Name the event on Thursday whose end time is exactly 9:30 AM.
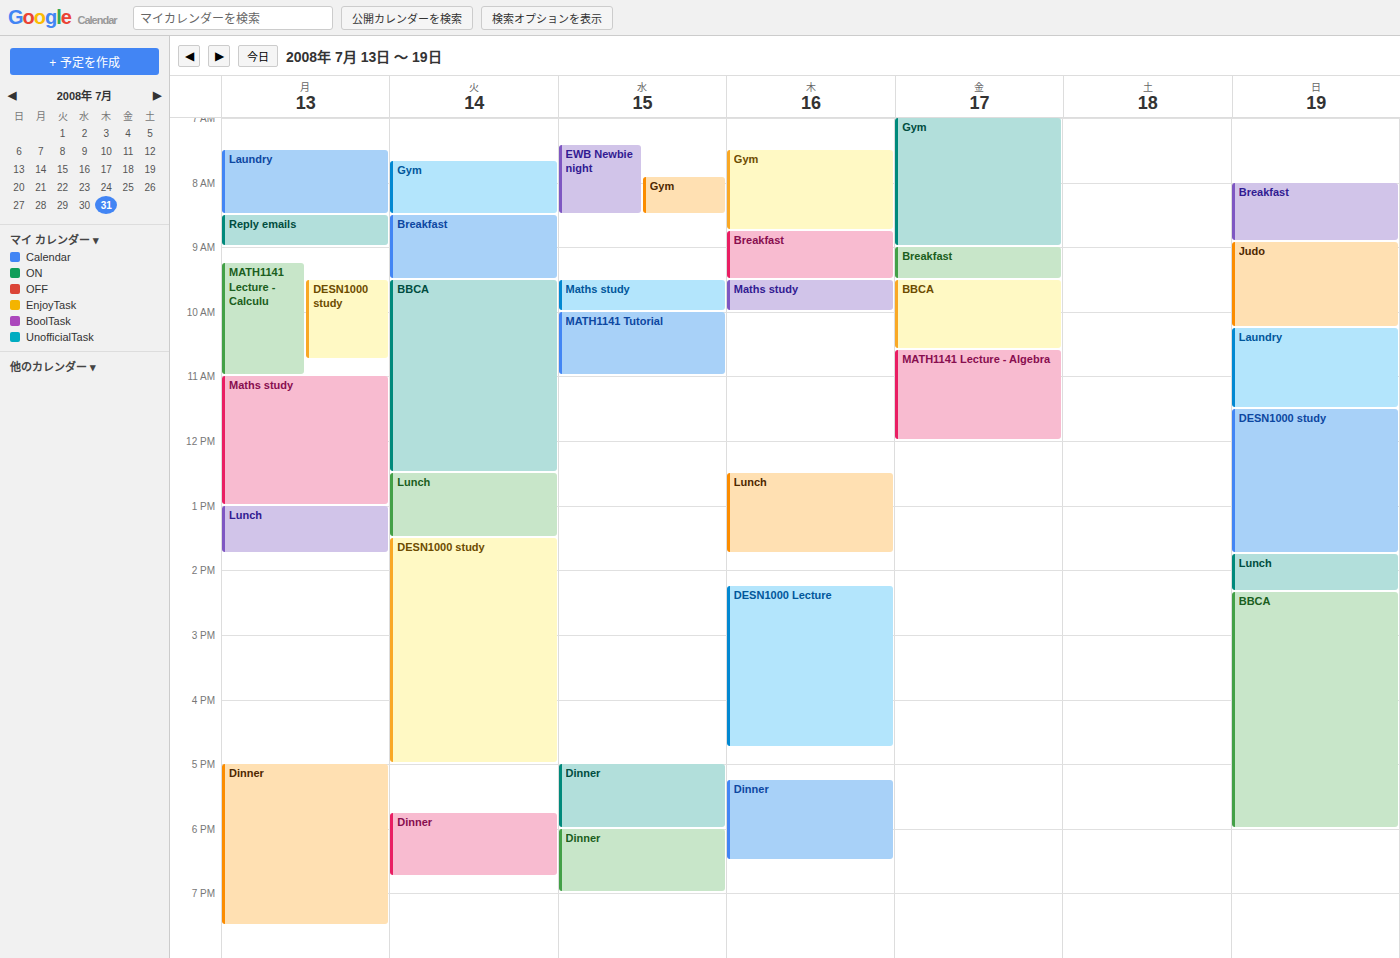
"Breakfast"